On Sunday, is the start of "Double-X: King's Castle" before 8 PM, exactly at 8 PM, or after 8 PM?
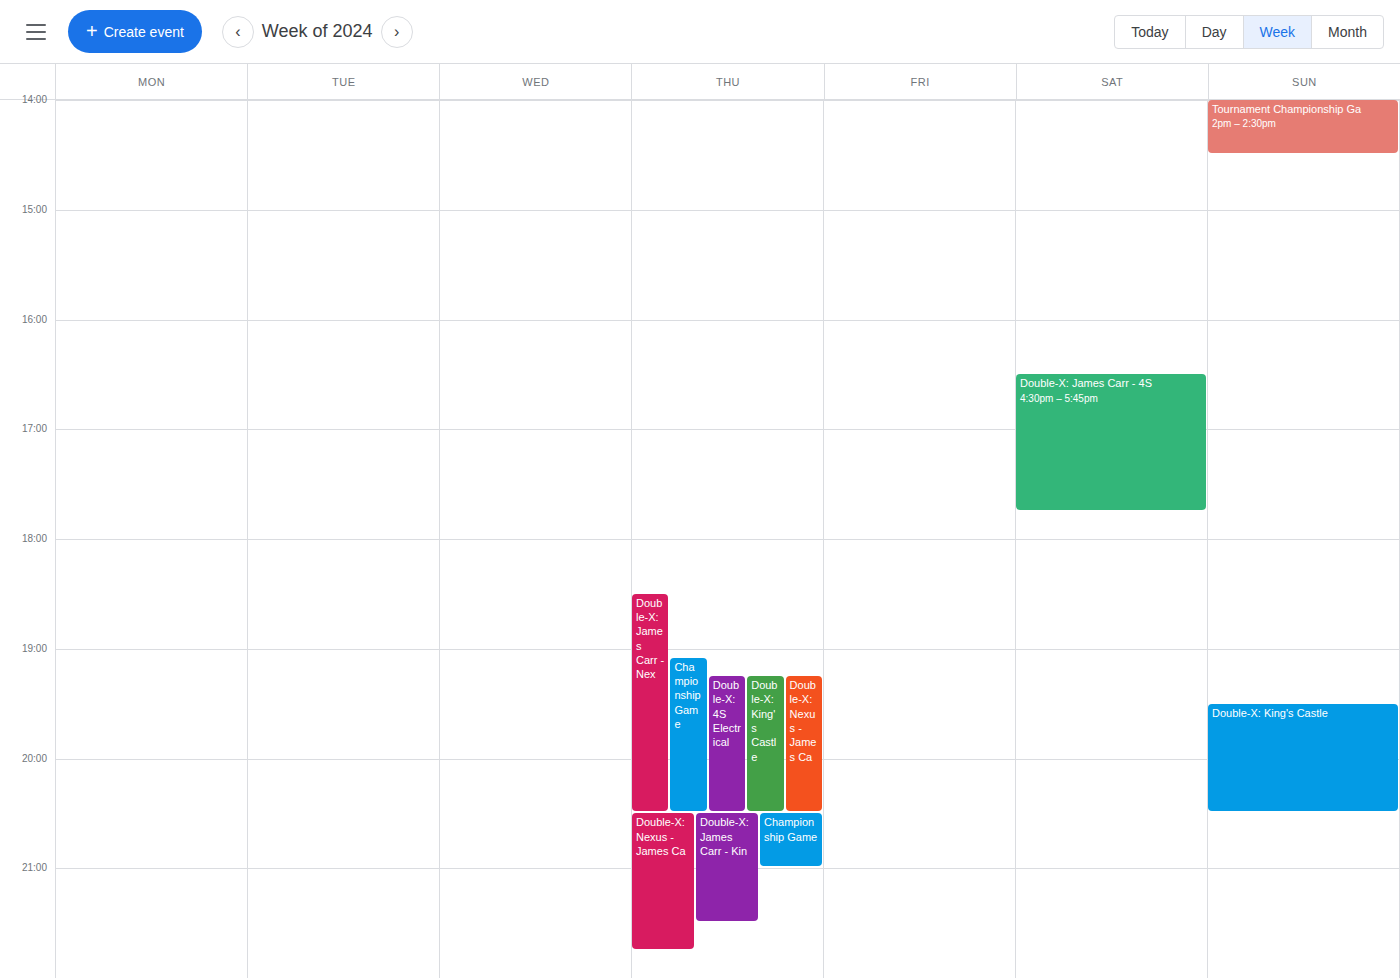
7:30 PM -- before 8 PM, 30 minutes above the 8 PM line.